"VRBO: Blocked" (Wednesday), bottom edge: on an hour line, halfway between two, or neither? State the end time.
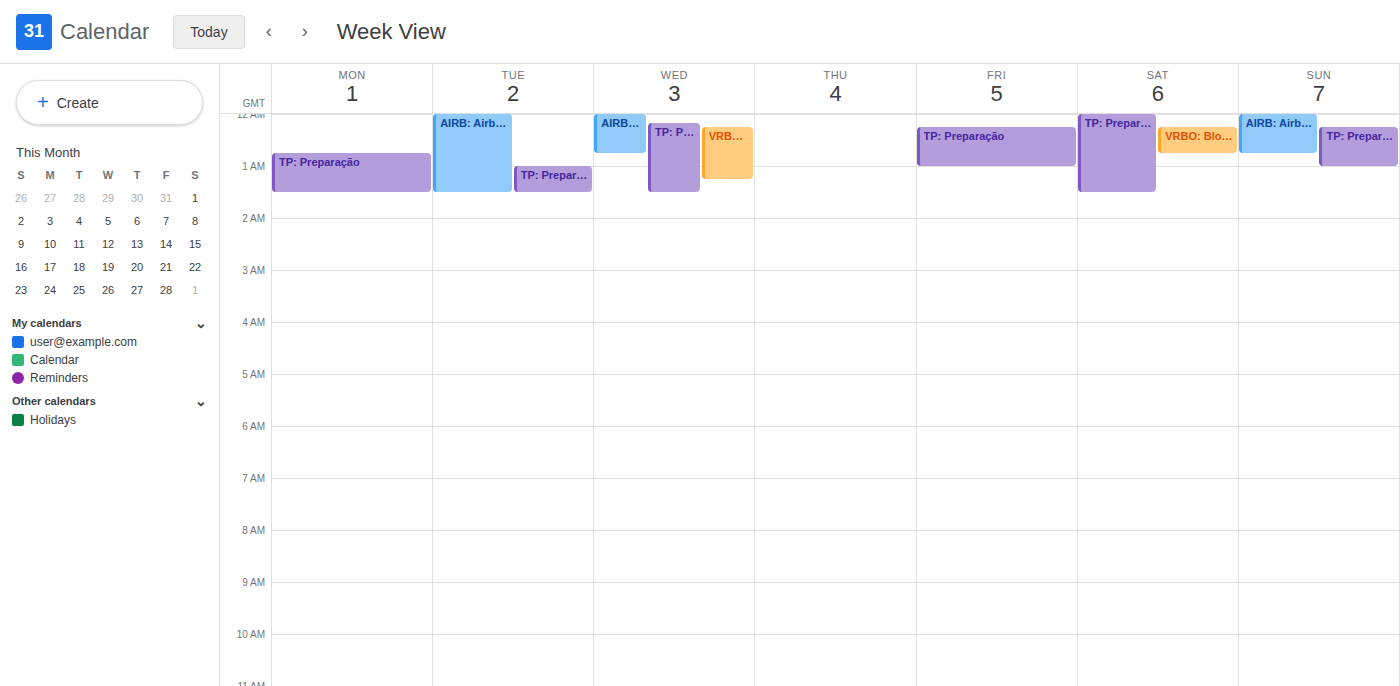
01:15 -- neither: a quarter of the way from the 01:00 line to the 02:00 line.